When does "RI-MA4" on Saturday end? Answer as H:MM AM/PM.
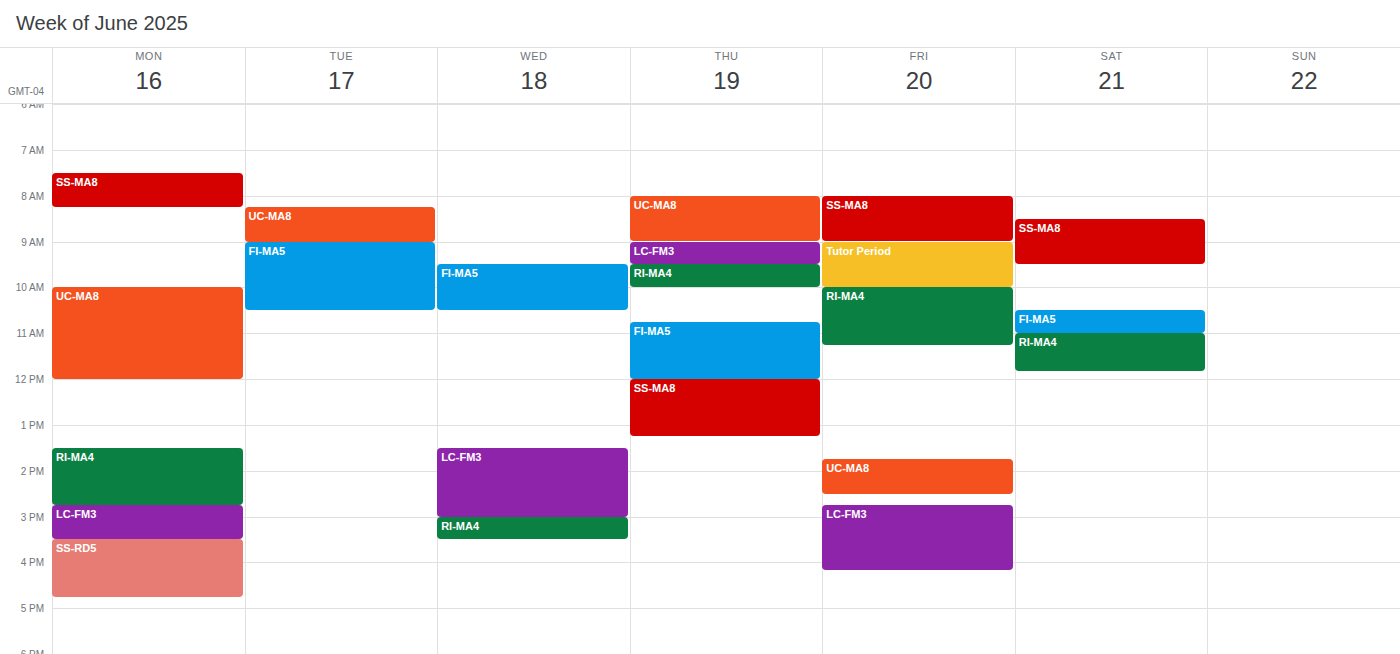
11:50 AM